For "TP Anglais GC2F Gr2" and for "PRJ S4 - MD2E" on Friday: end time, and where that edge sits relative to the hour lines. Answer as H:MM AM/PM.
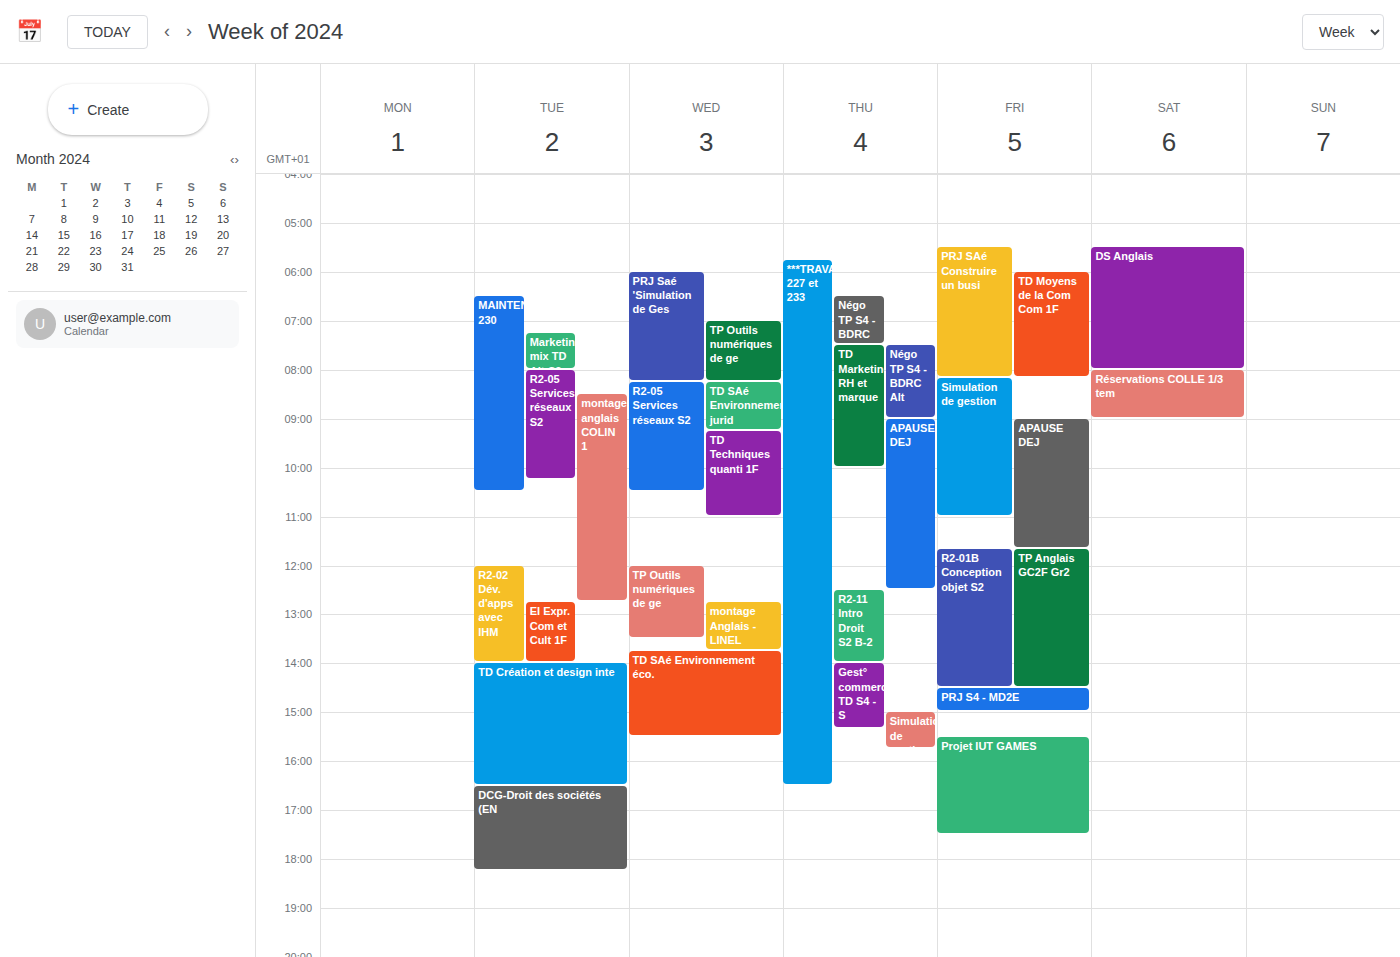
"TP Anglais GC2F Gr2": 2:30 PM, halfway between the 2 PM and 3 PM lines. "PRJ S4 - MD2E": 3:00 PM, exactly on the 3 PM line.